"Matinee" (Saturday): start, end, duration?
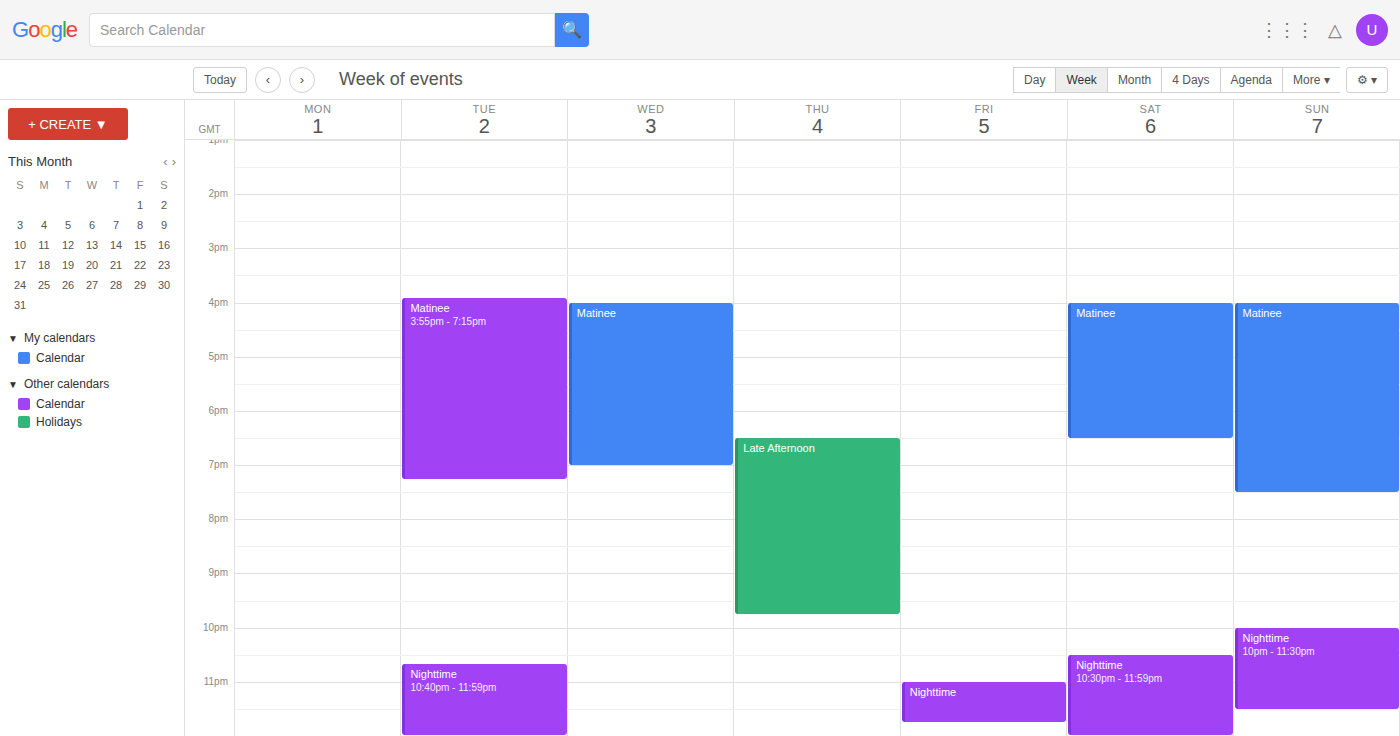
4:00 PM to 6:30 PM, 2 hours 30 minutes